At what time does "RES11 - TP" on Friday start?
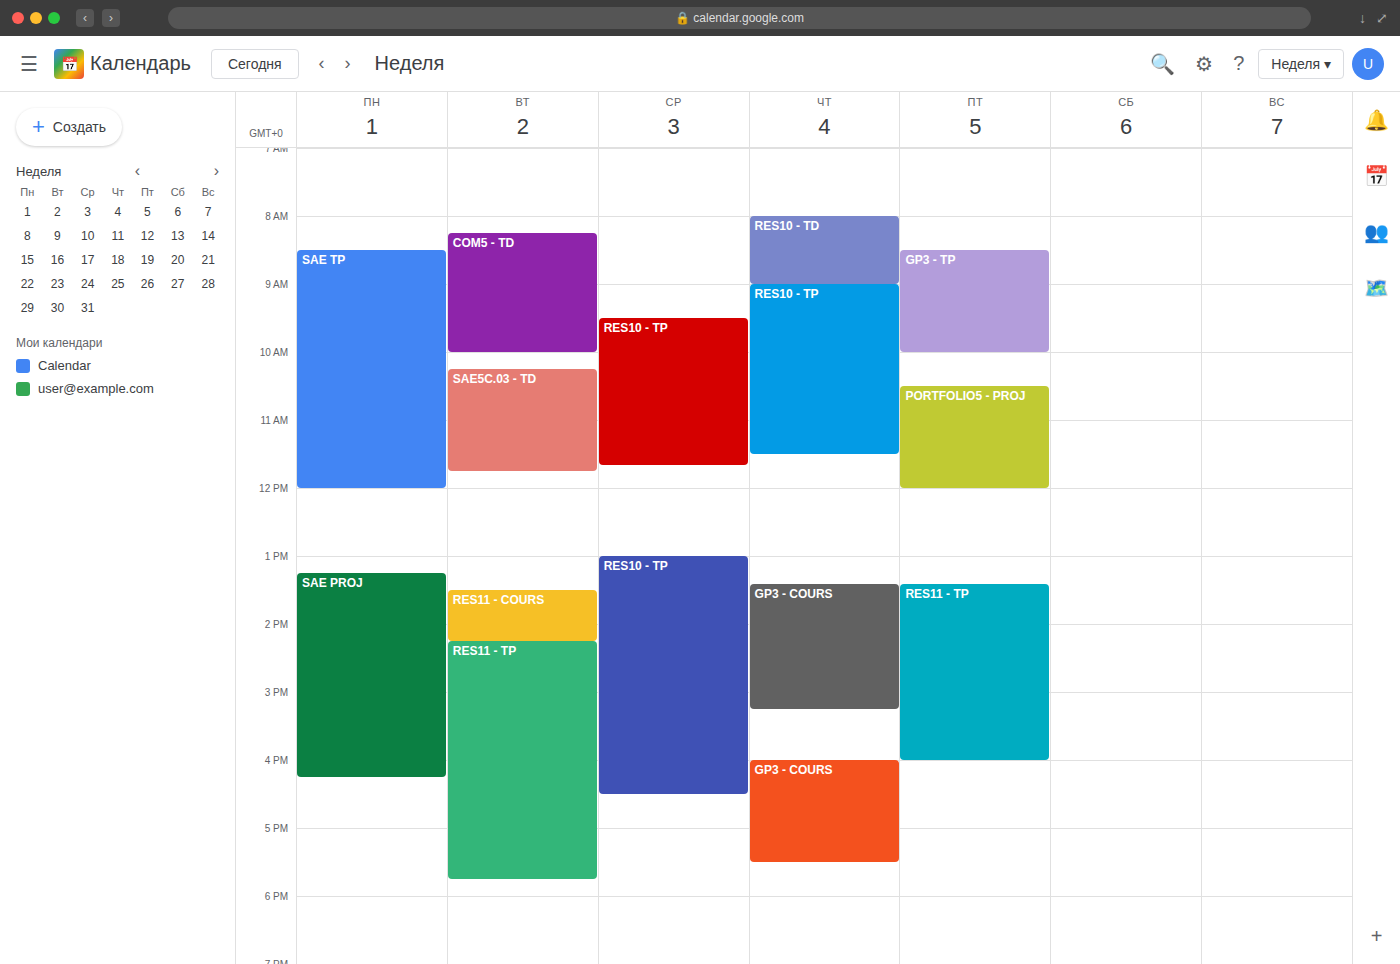
13:25